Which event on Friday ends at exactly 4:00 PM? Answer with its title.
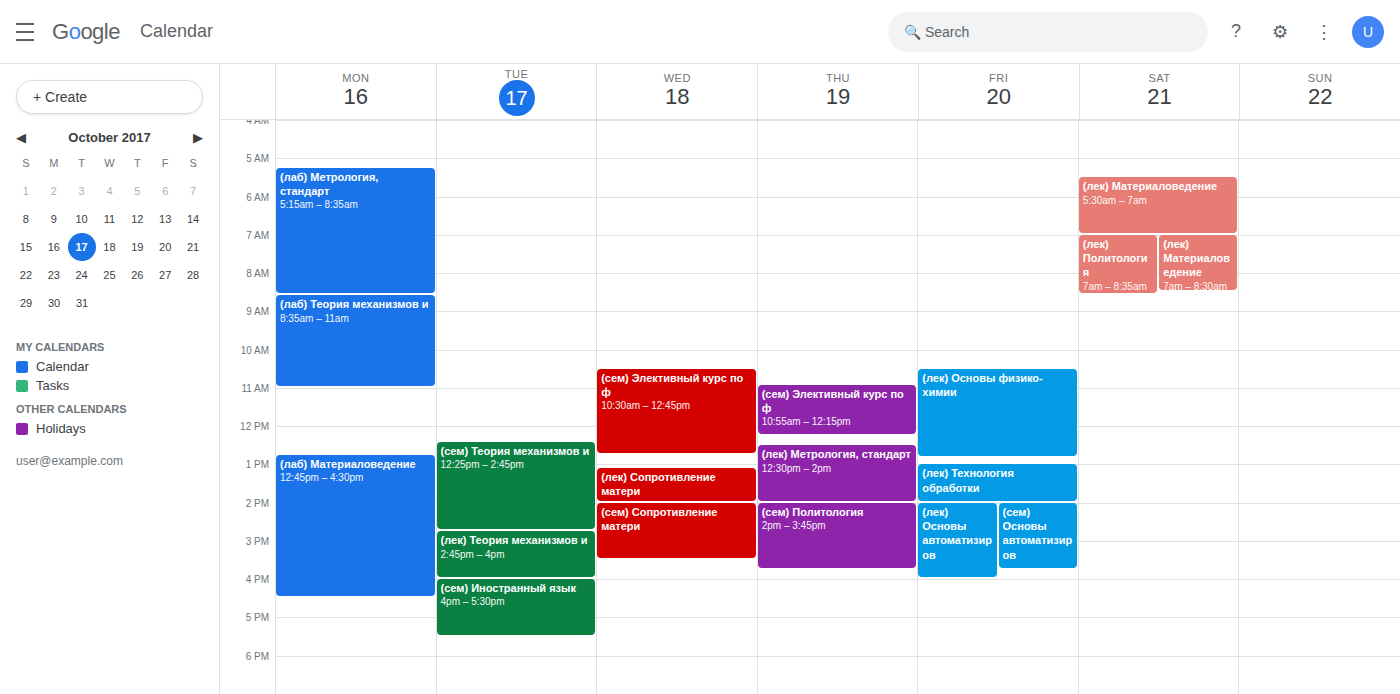
"(лек) Основы автоматизиров"